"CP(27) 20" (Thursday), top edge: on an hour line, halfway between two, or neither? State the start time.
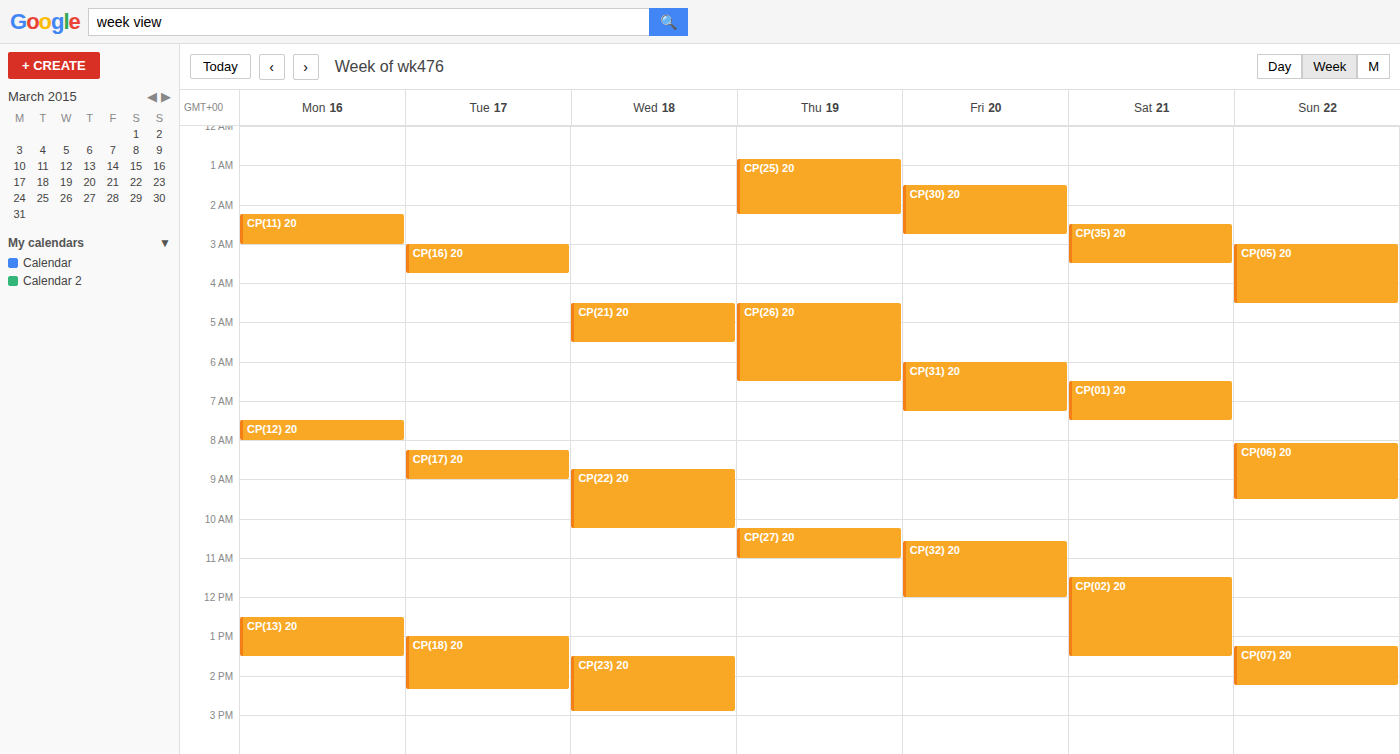
10:15 AM -- neither: a quarter of the way from the 10 AM line to the 11 AM line.